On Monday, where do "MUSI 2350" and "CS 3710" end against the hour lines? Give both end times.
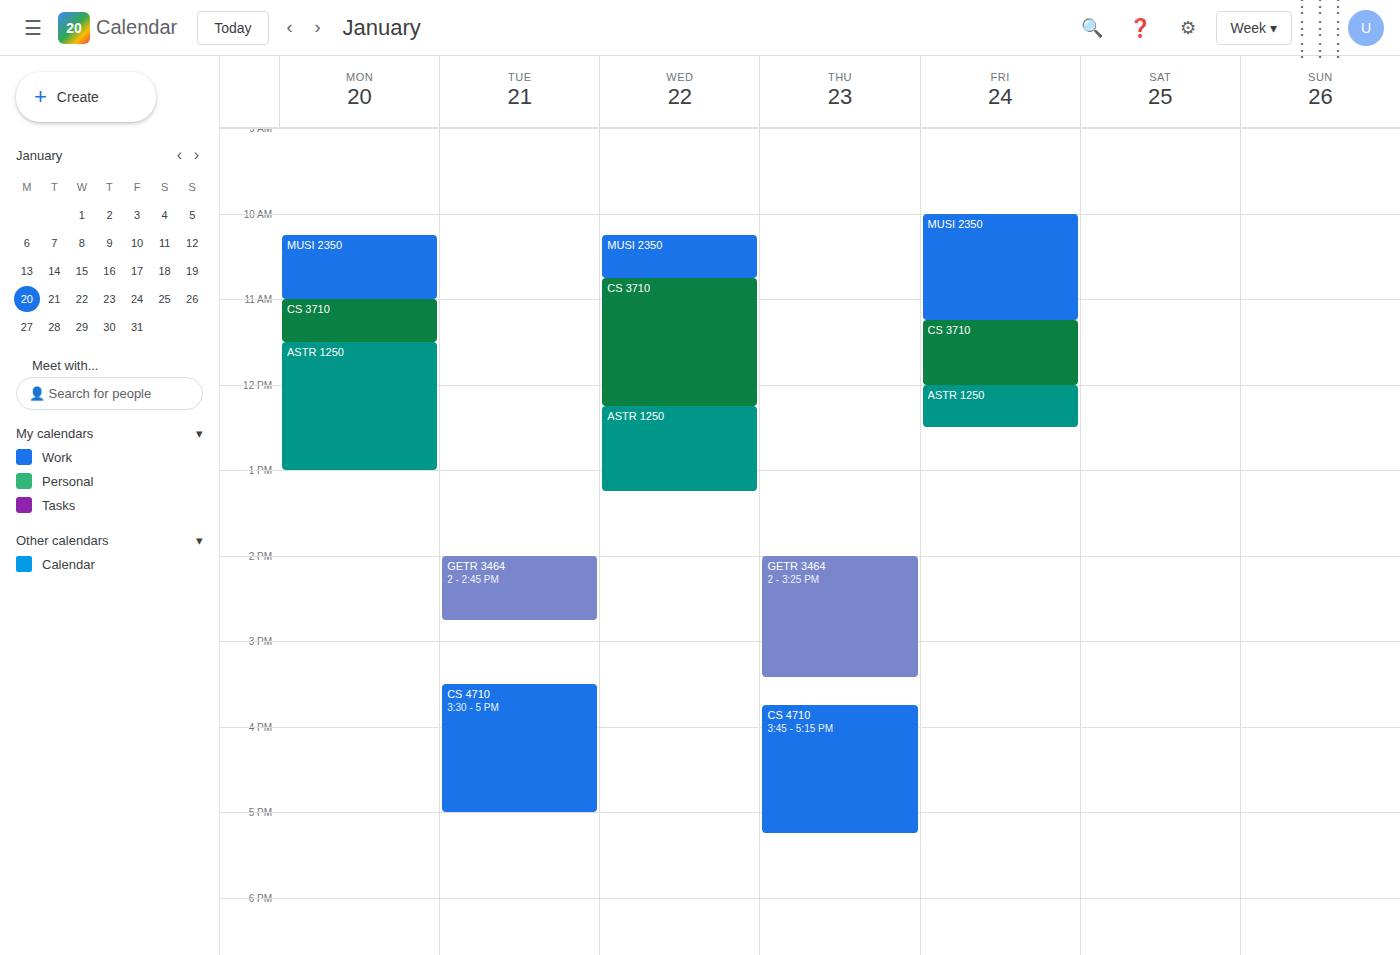
"MUSI 2350": 11:00 AM, exactly on the 11 AM line. "CS 3710": 11:30 AM, halfway between the 11 AM and 12 PM lines.